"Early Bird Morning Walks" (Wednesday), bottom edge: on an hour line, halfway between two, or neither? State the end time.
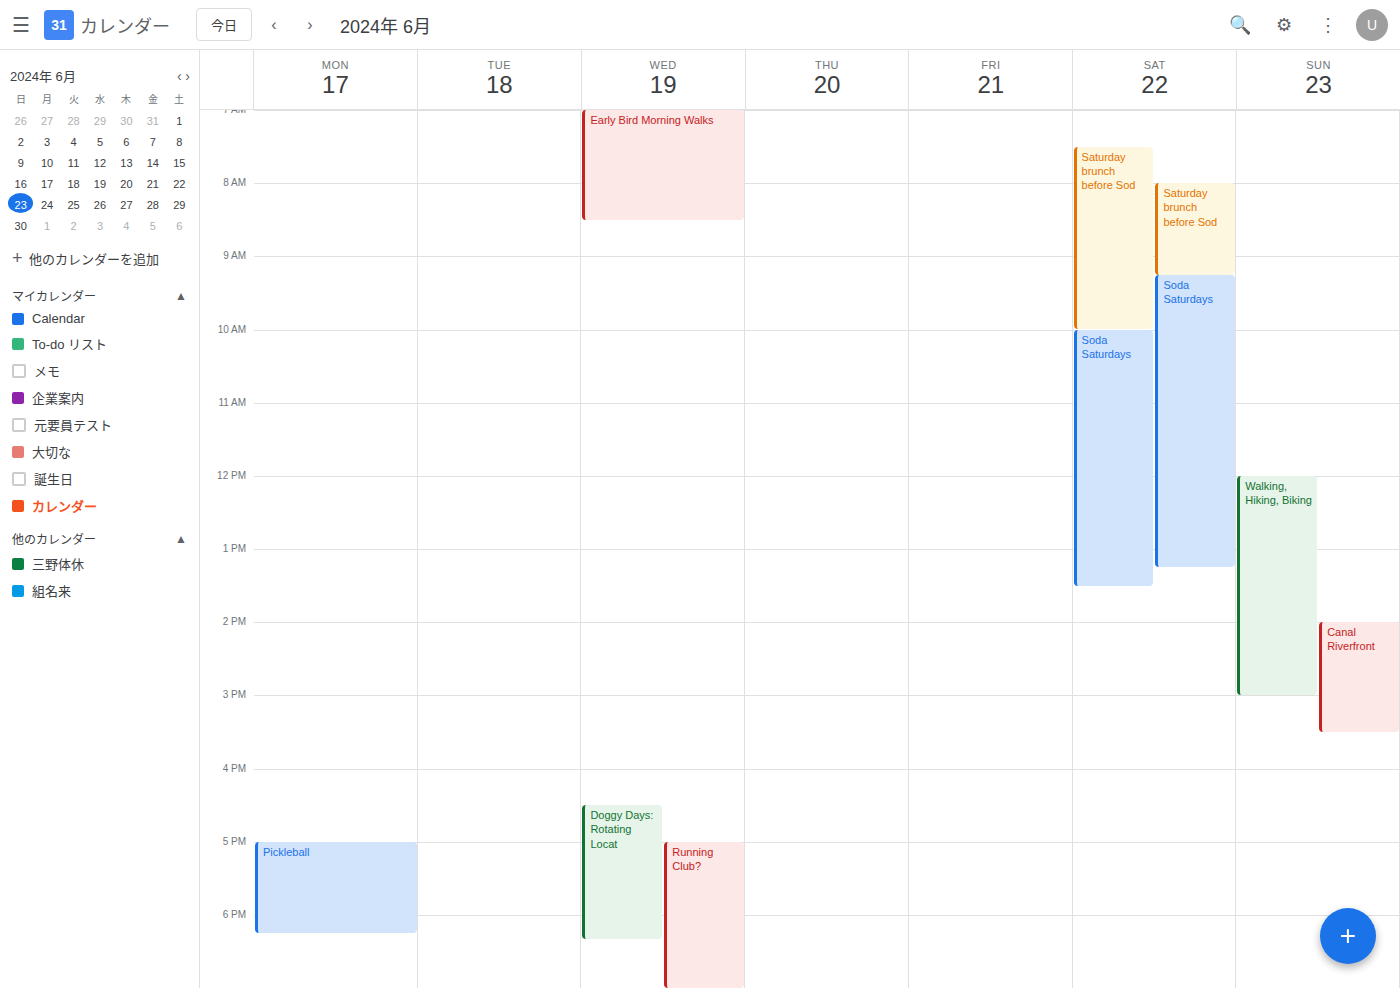
8:30 AM -- halfway between the 8 AM and 9 AM lines.